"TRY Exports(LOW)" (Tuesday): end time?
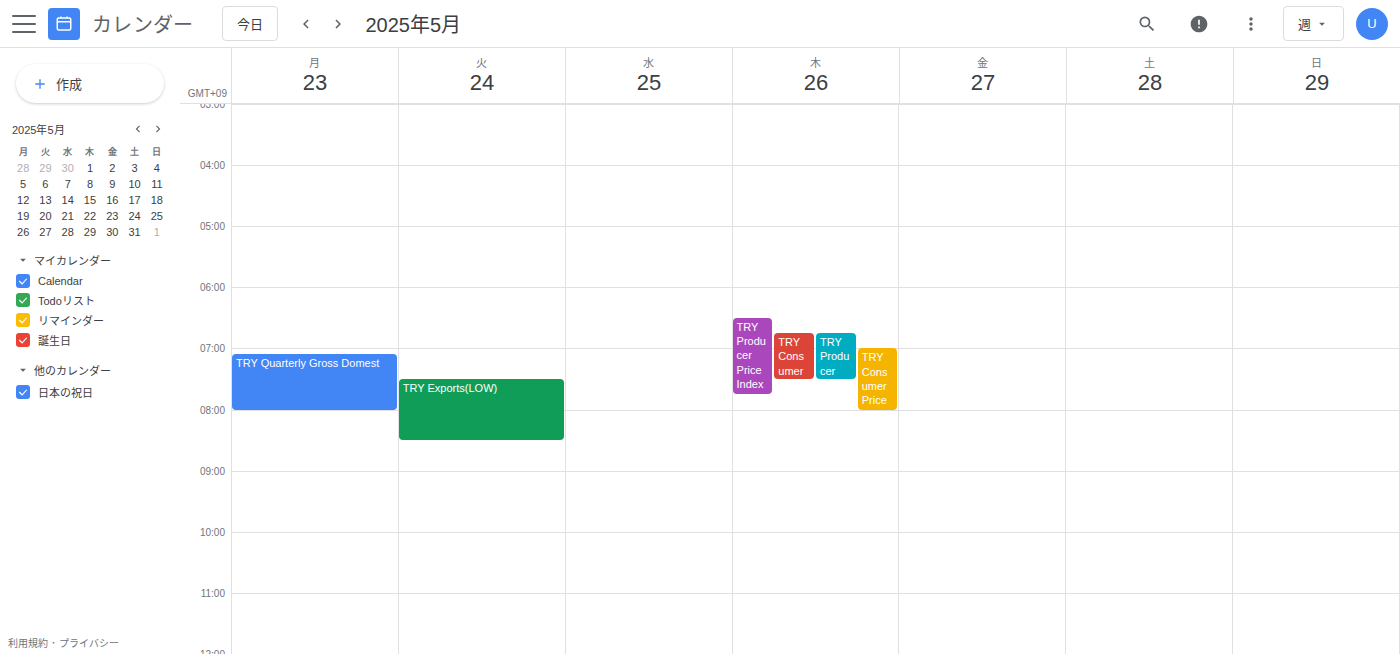
8:30 AM